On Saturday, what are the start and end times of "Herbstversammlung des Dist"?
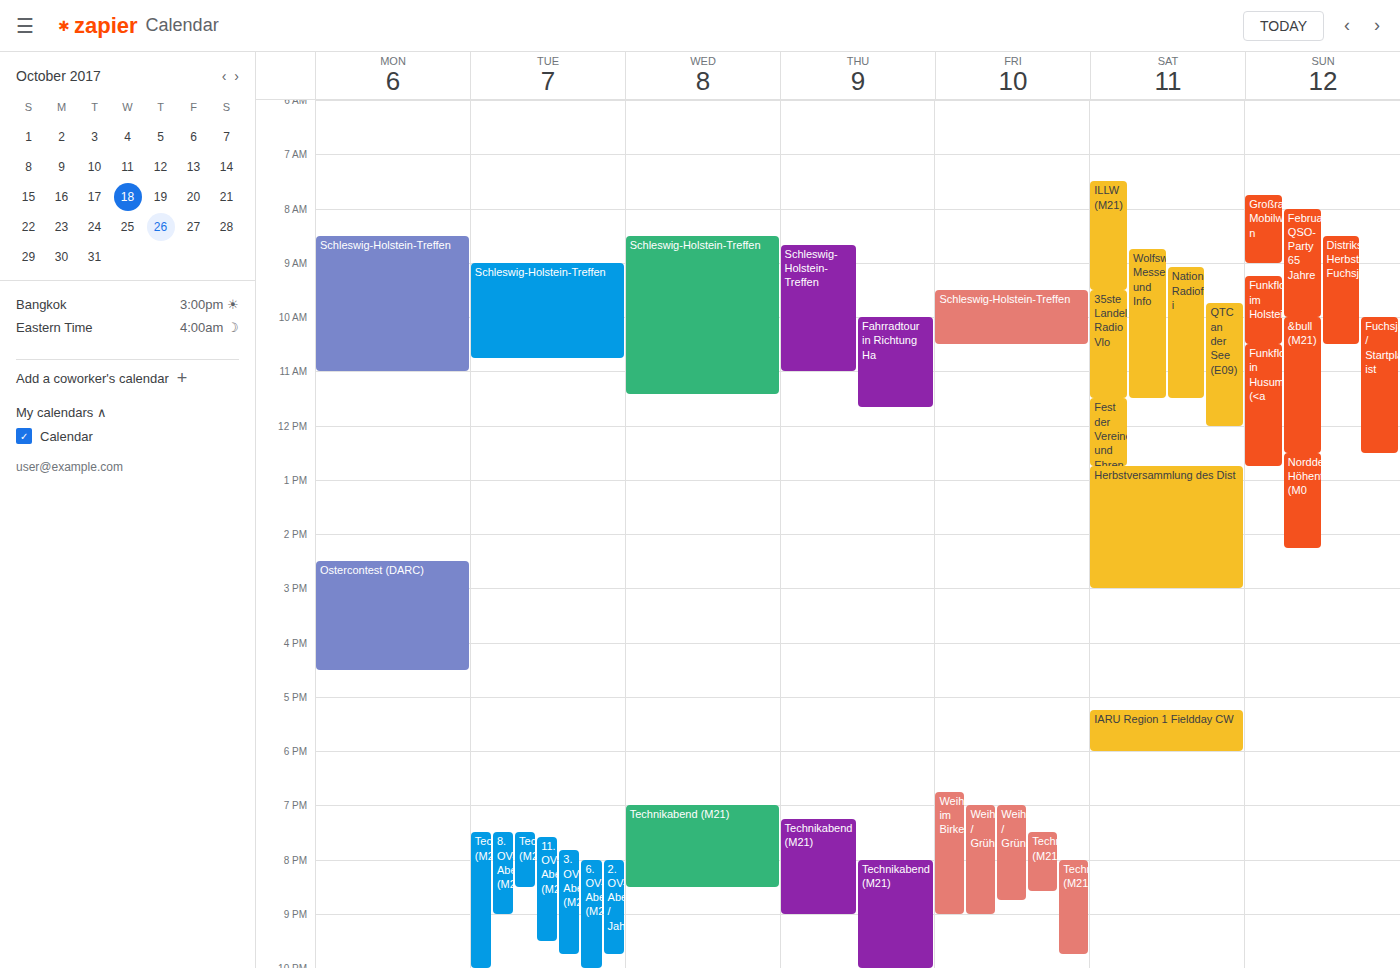
12:45 PM to 3:00 PM